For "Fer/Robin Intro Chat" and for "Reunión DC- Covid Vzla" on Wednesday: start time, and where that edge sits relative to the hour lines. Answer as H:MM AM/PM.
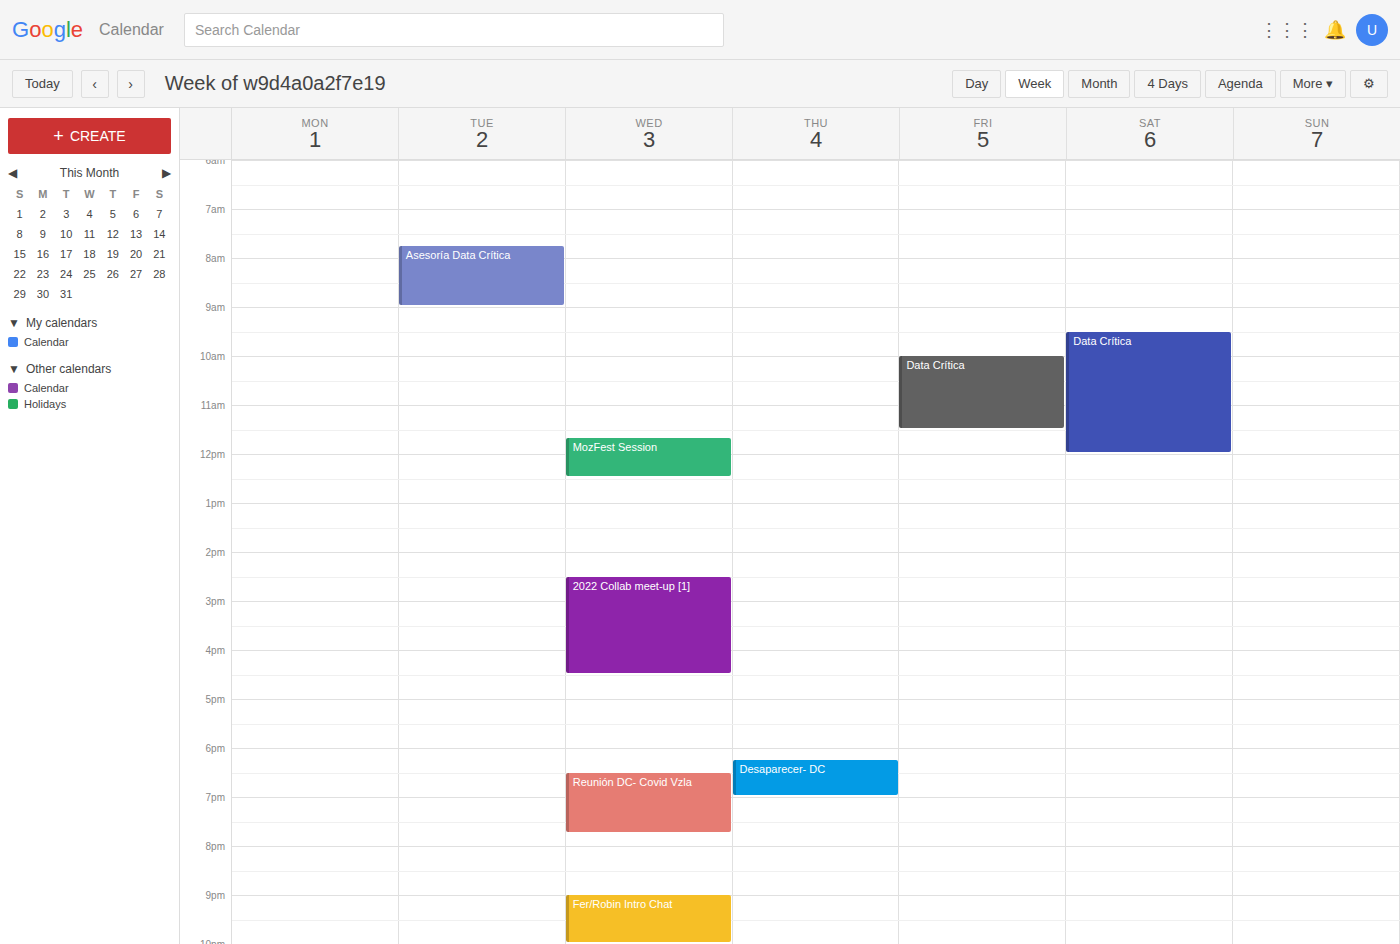
"Fer/Robin Intro Chat": 9:00 PM, exactly on the 9 PM line. "Reunión DC- Covid Vzla": 6:30 PM, halfway between the 6 PM and 7 PM lines.